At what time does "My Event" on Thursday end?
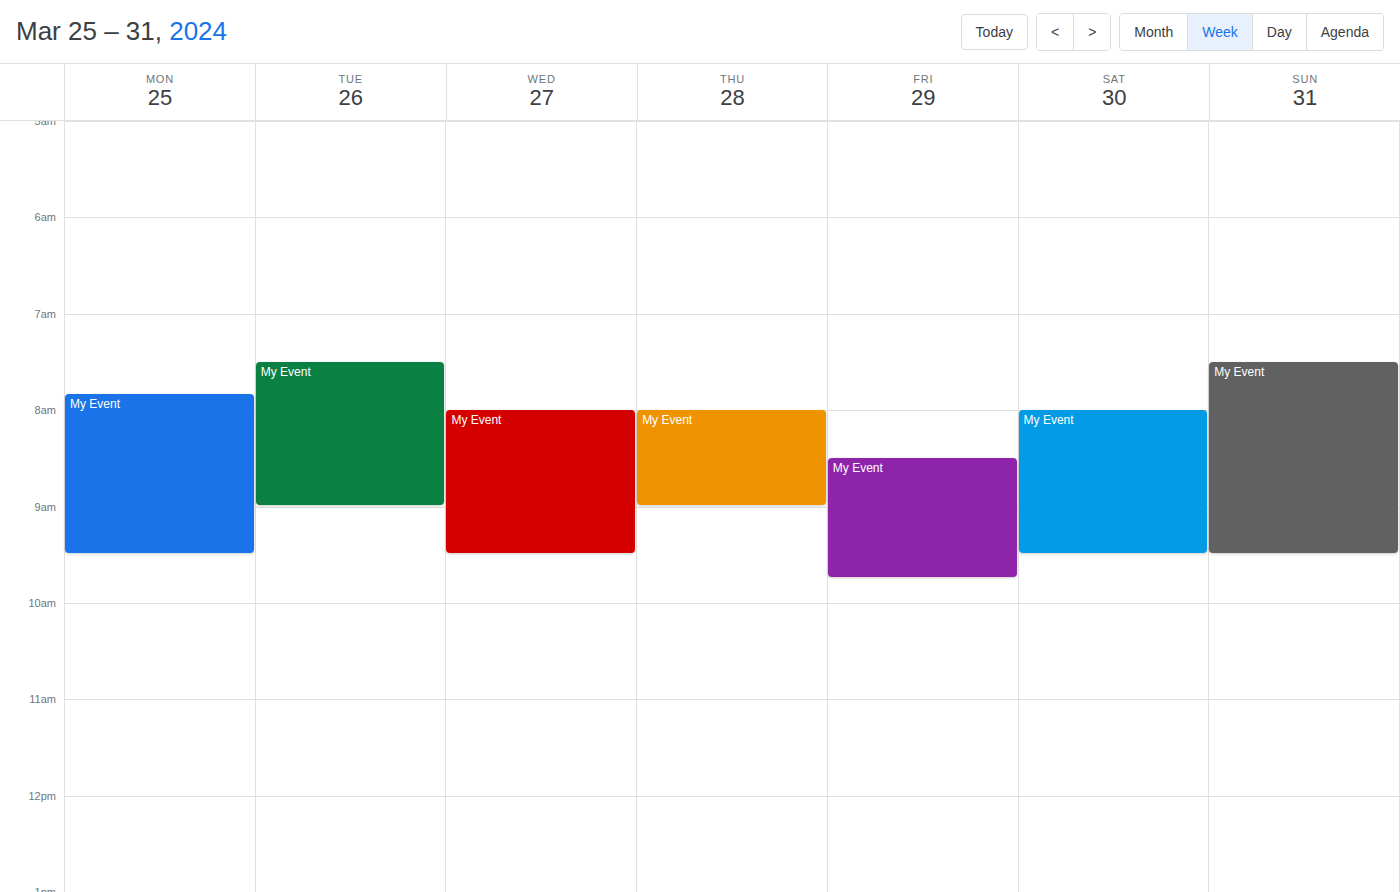
9:00 AM